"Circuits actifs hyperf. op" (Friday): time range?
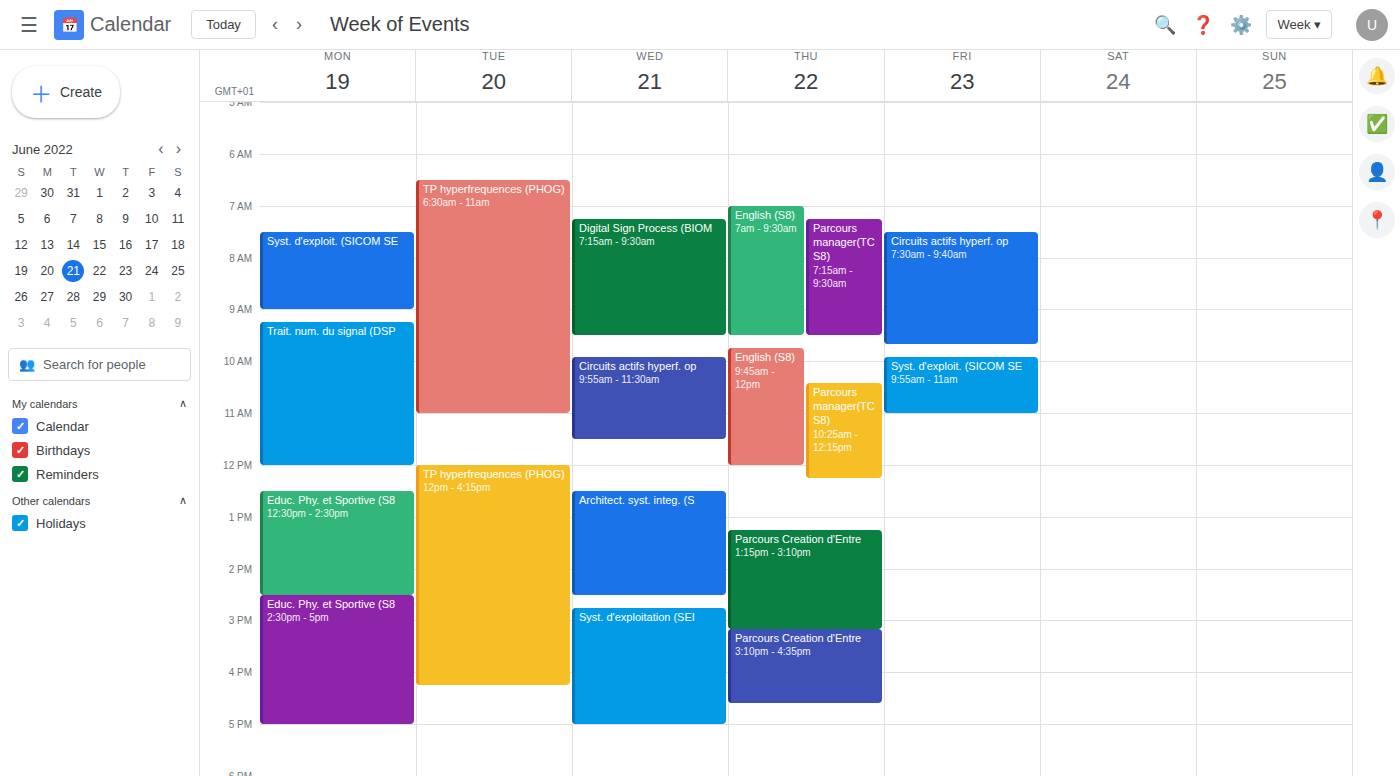
07:30 to 09:40